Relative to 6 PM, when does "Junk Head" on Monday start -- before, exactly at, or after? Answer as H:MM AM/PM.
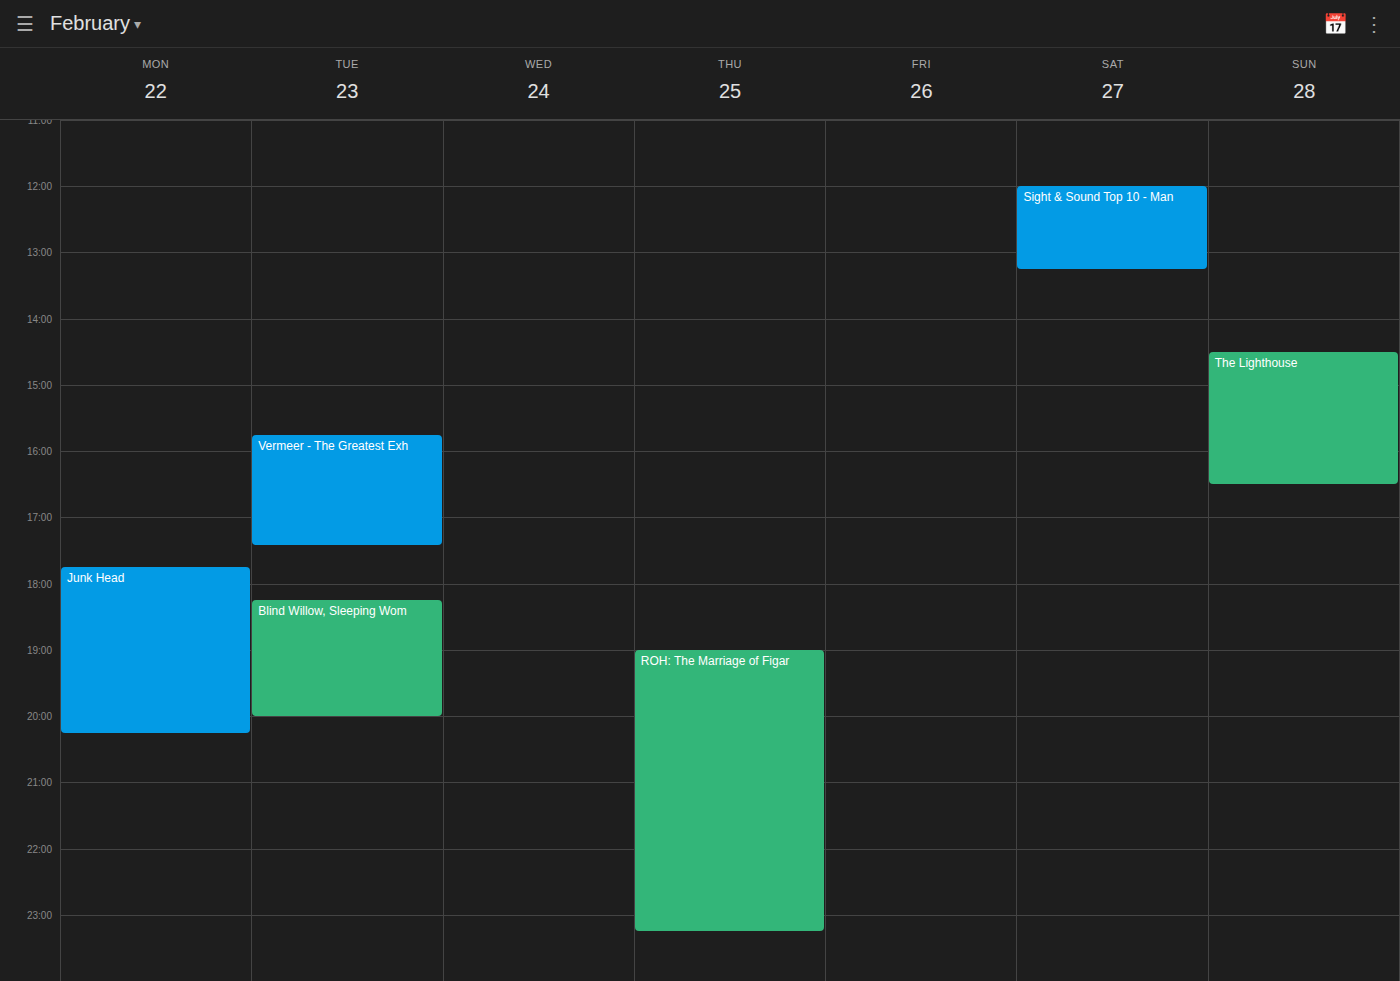
5:45 PM -- before 6 PM, 15 minutes above the 6 PM line.